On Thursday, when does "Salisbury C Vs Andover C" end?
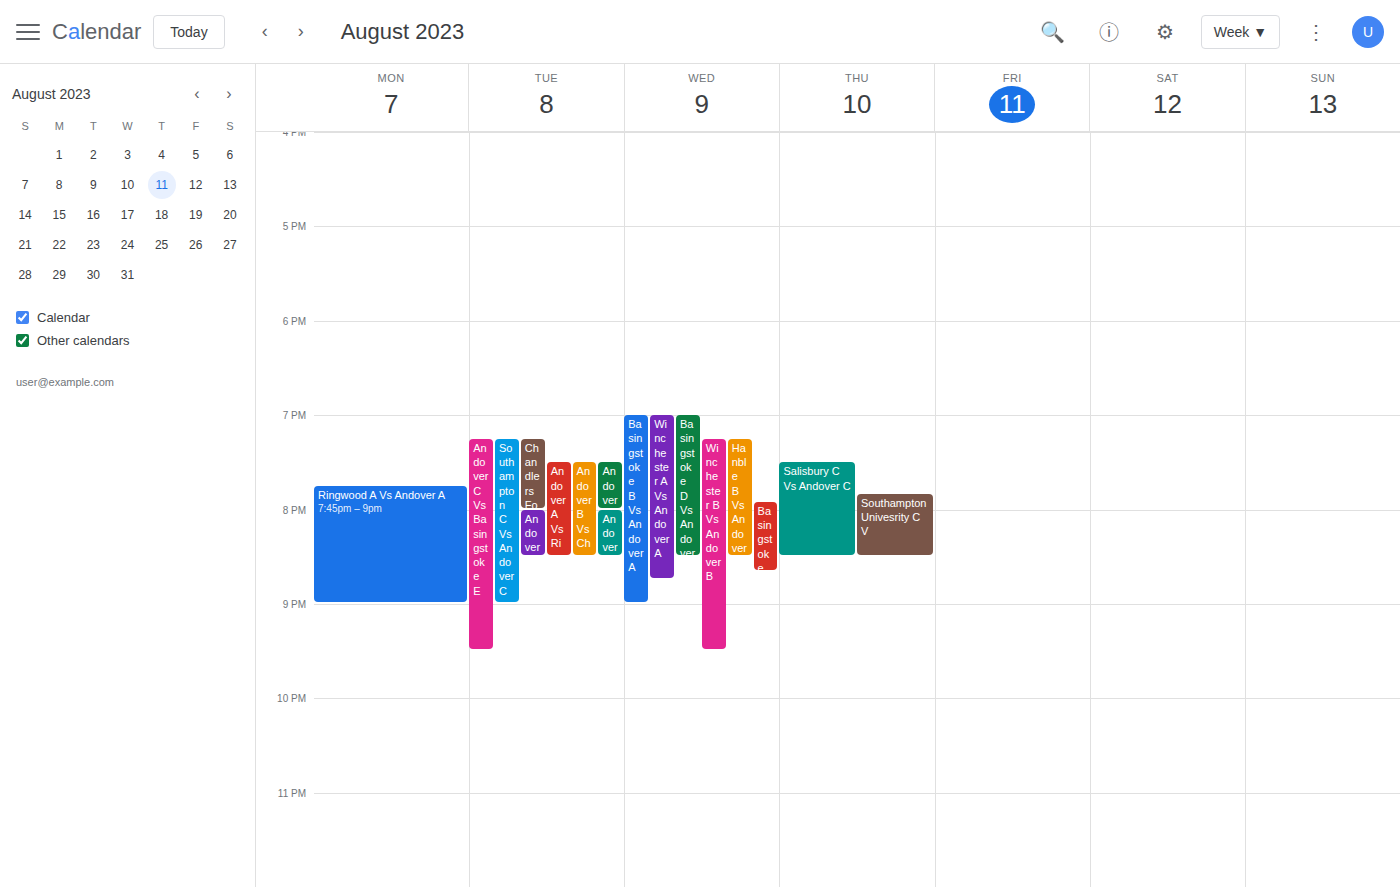
8:30 PM